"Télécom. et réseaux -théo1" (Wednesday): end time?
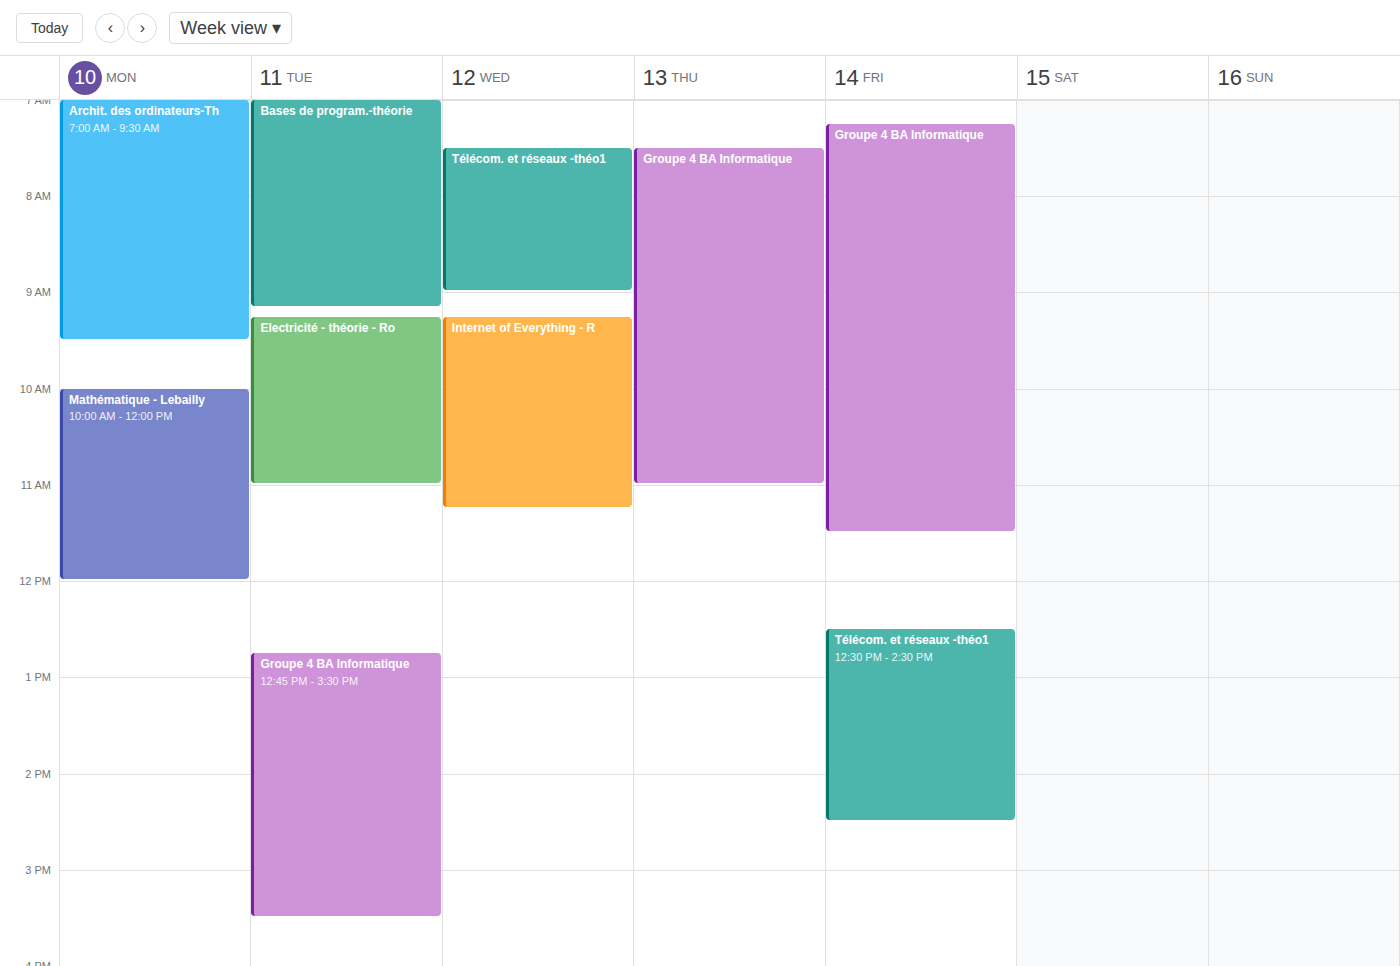
9:00 AM